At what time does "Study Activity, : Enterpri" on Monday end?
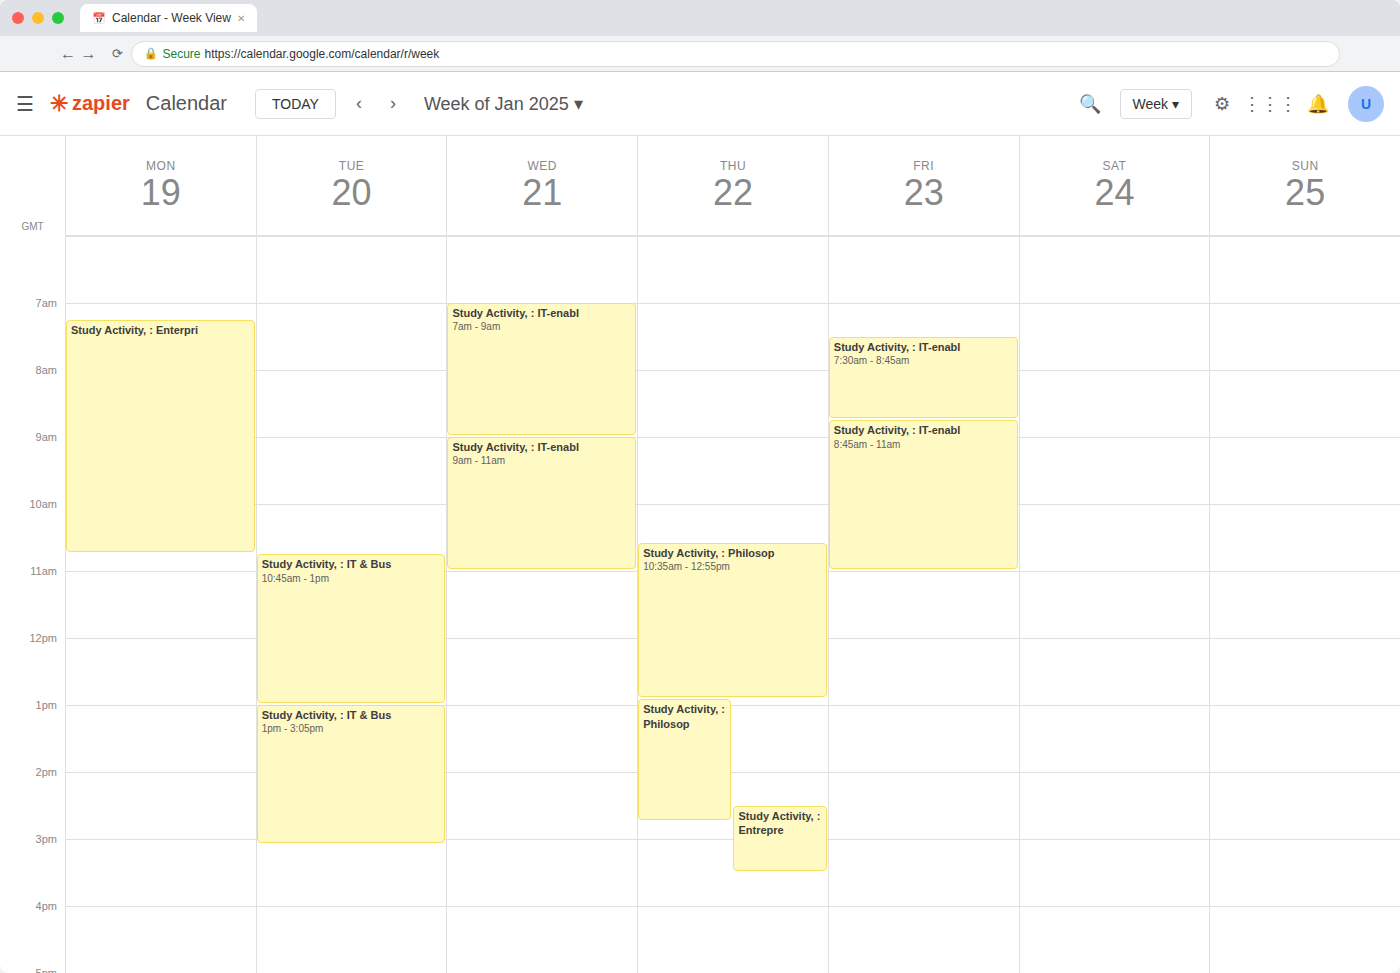
10:45 AM